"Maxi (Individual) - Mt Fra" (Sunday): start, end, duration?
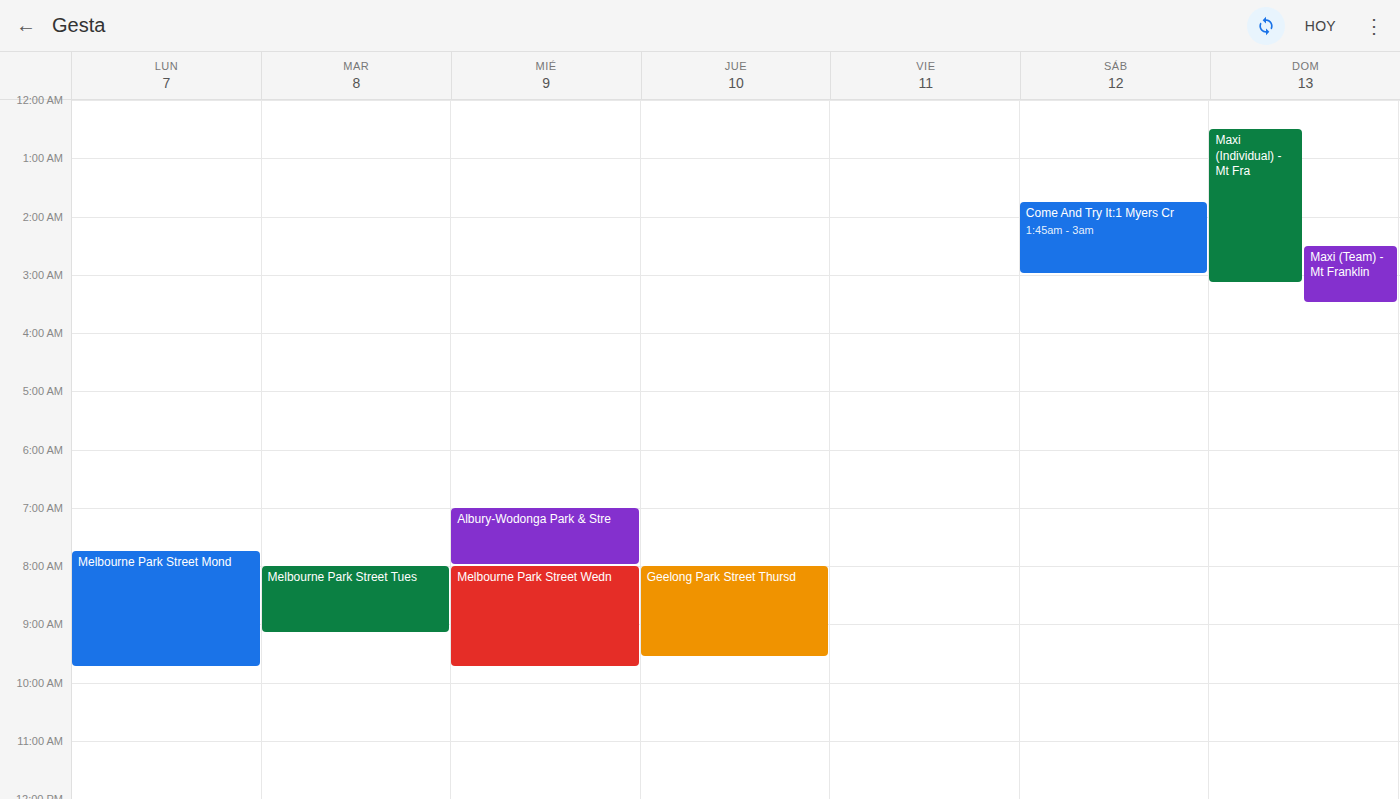
12:30 AM to 3:10 AM, 2 hours 40 minutes